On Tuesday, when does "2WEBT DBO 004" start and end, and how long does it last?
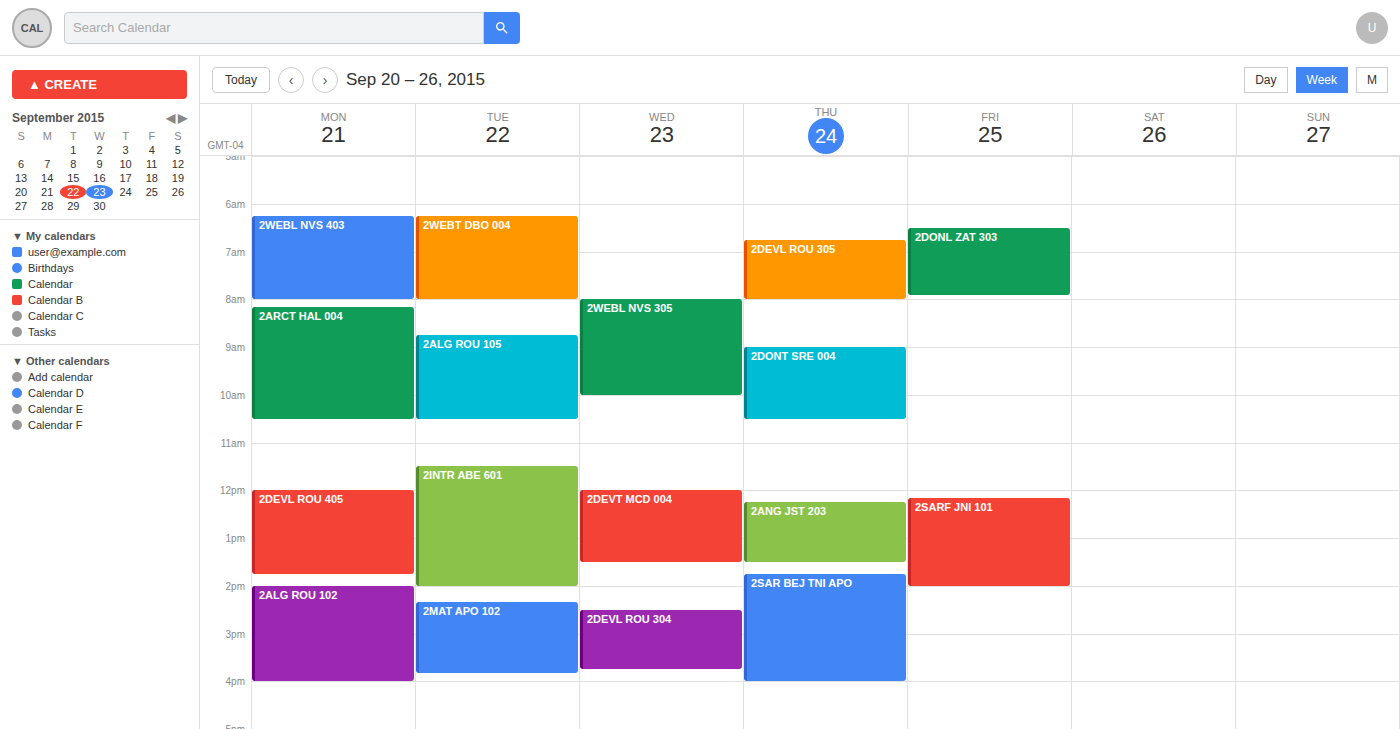
6:15 AM to 8:00 AM, 1 hour 45 minutes